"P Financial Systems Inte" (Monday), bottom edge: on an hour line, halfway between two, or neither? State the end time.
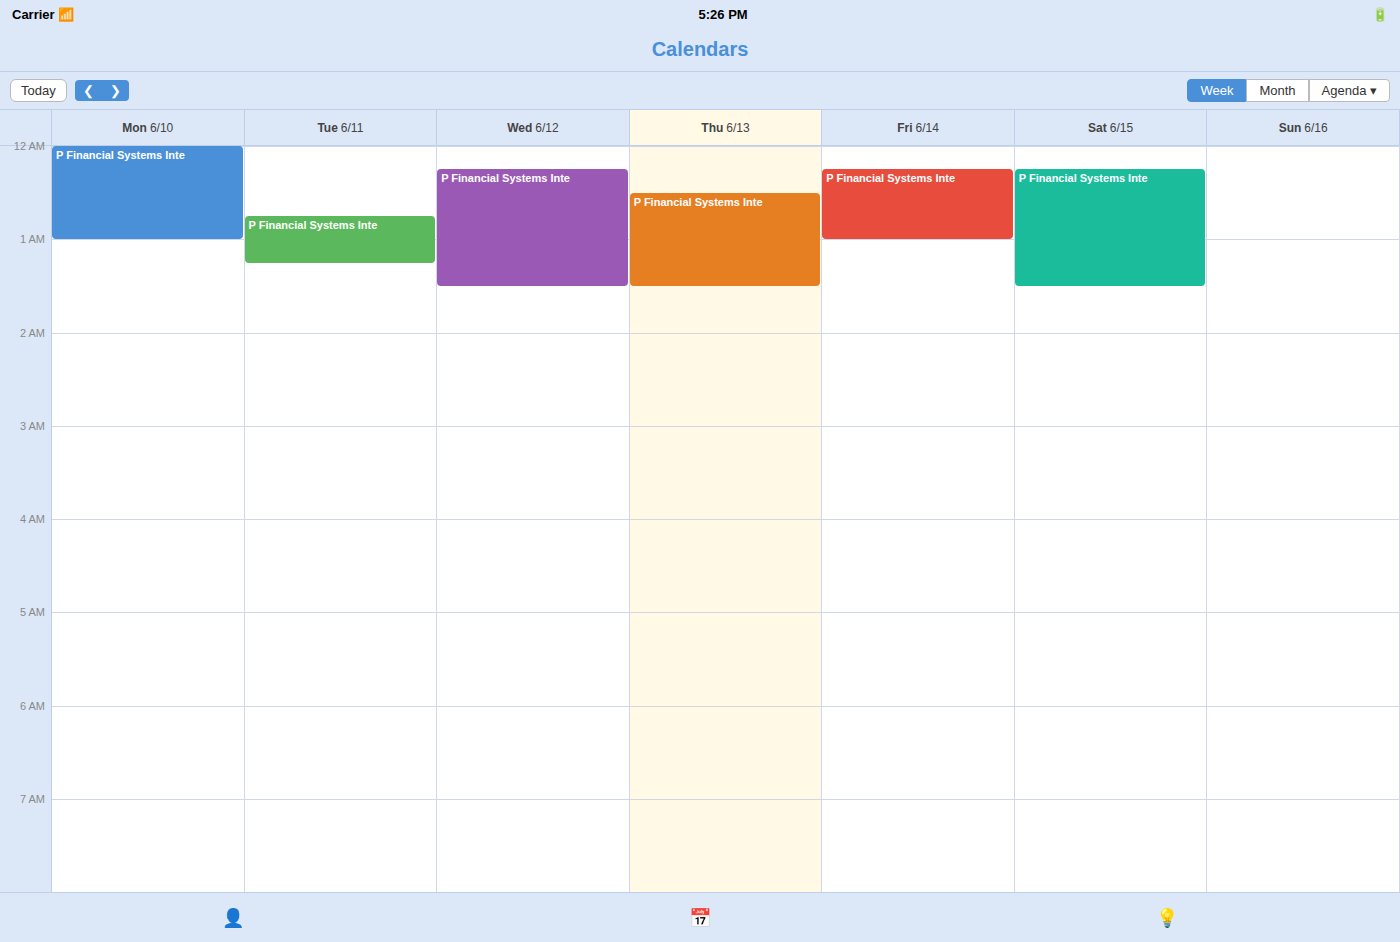
01:00 -- exactly on the 01:00 line.